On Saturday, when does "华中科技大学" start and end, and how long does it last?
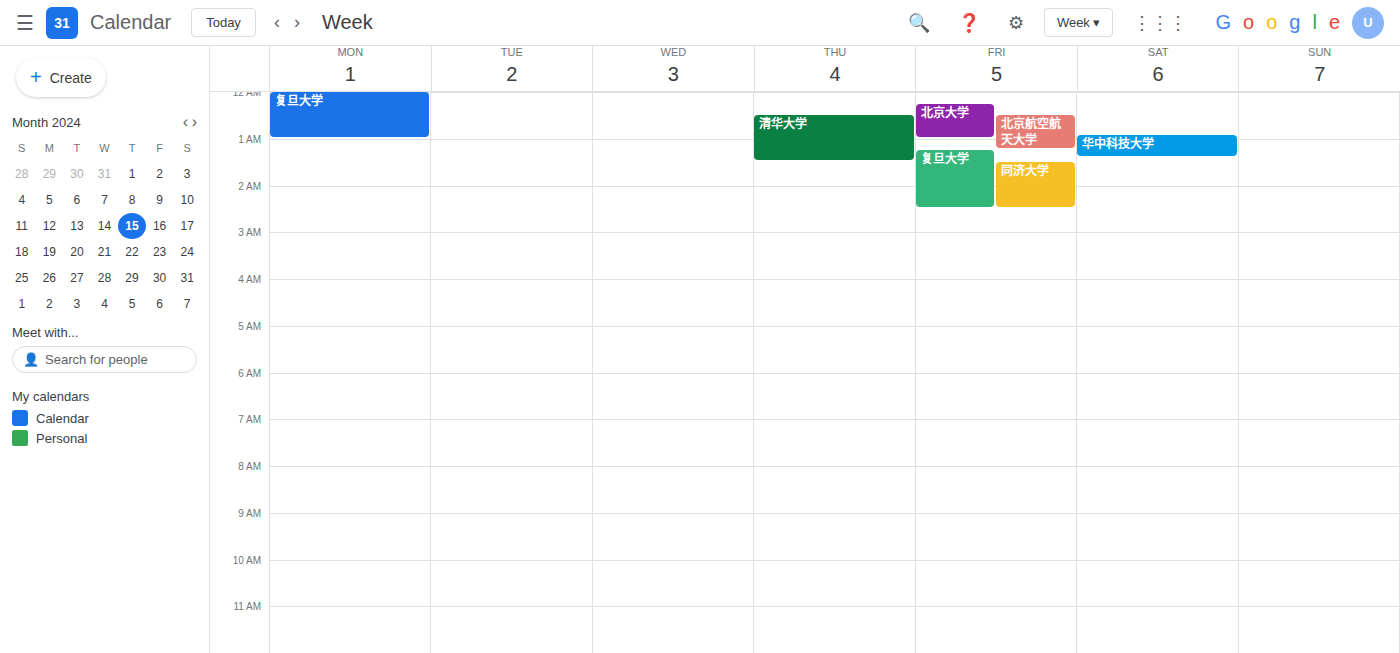
12:55 AM to 1:25 AM, 30 minutes